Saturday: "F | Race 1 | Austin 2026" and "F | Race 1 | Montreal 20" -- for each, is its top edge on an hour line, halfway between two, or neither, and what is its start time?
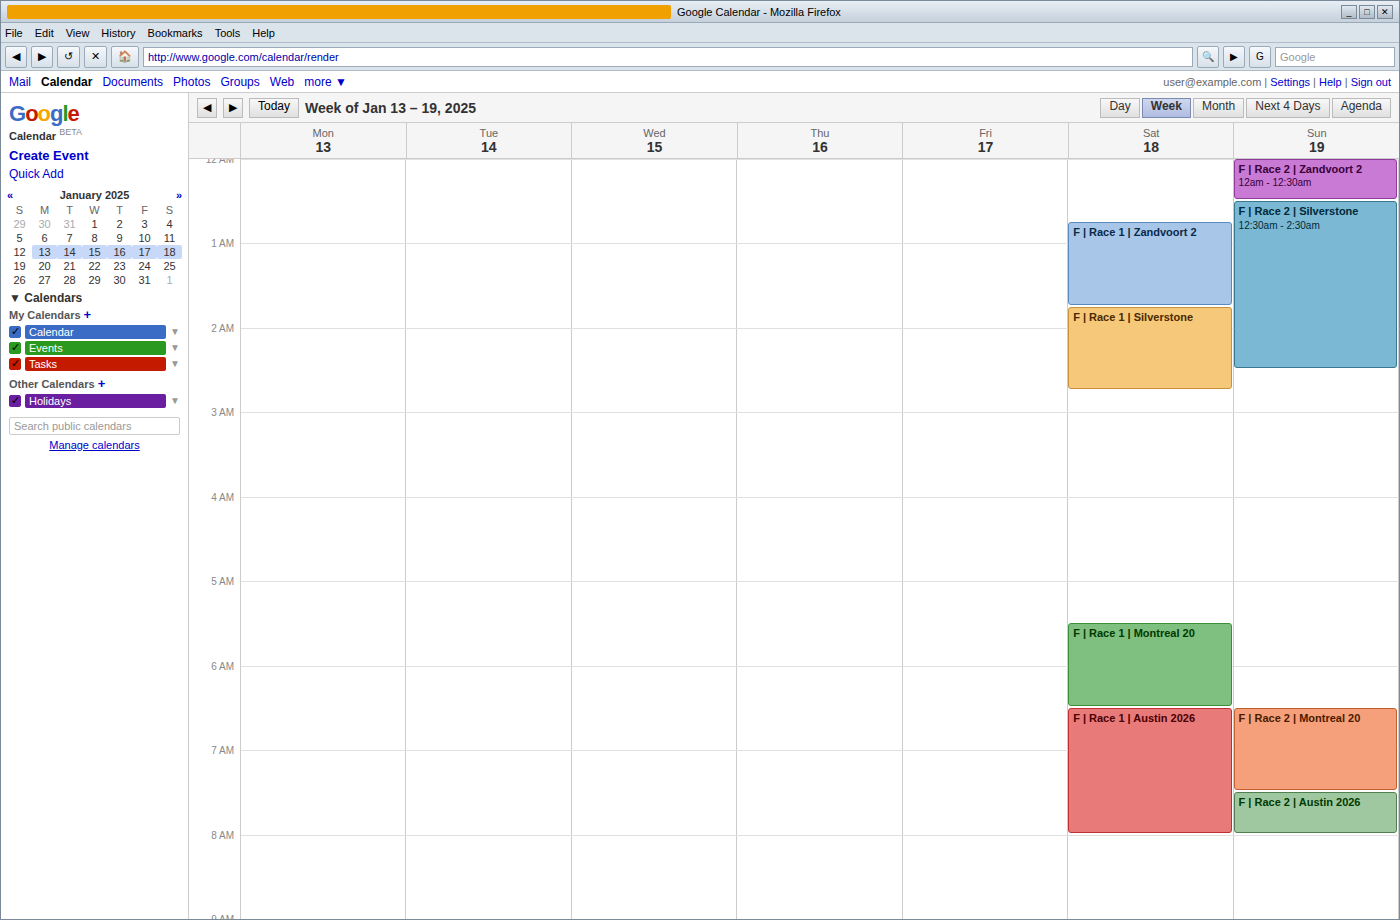
"F | Race 1 | Austin 2026": 6:30 AM, halfway between the 6 AM and 7 AM lines. "F | Race 1 | Montreal 20": 5:30 AM, halfway between the 5 AM and 6 AM lines.